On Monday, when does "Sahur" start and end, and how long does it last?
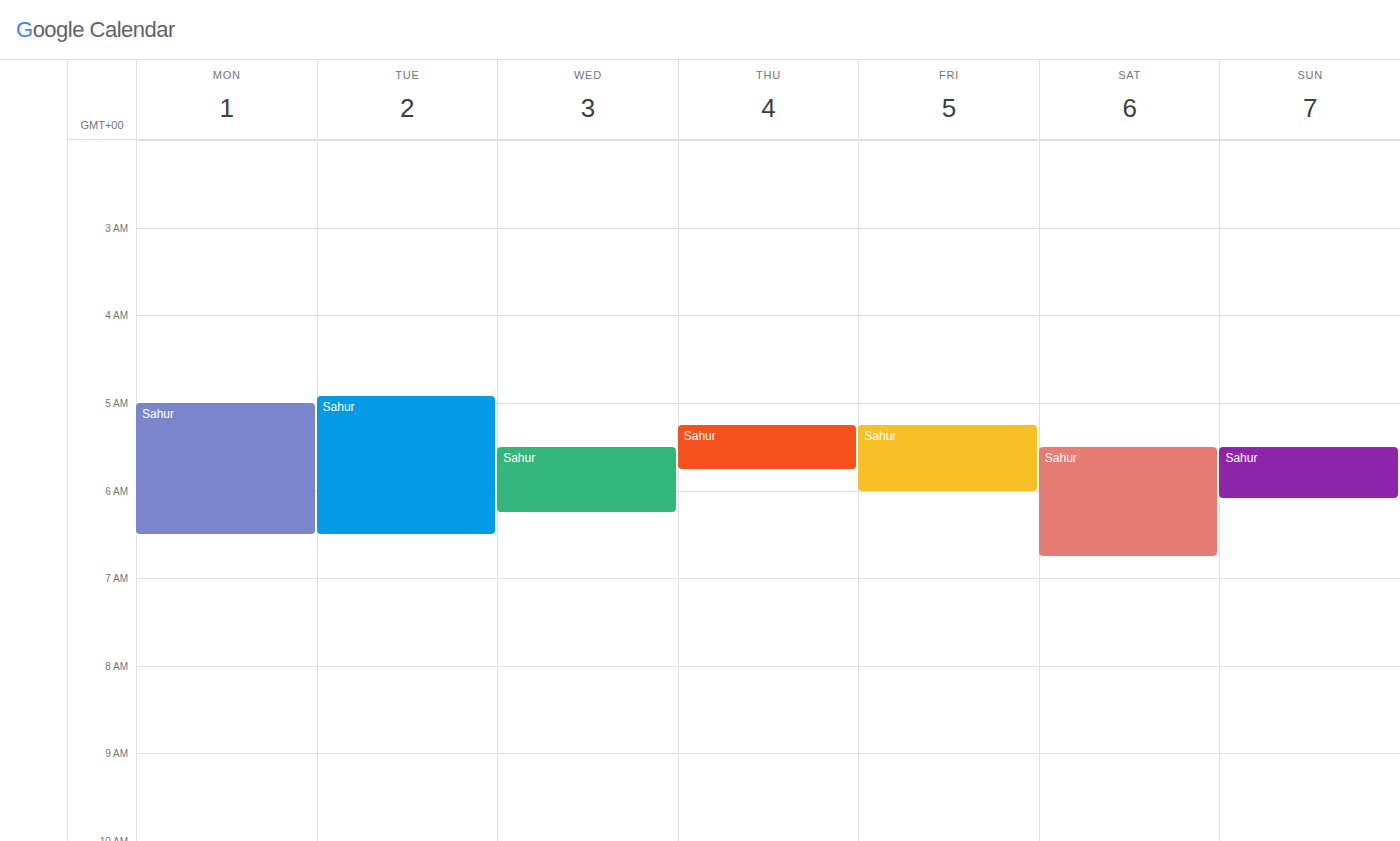
5:00 AM to 6:30 AM, 1 hour 30 minutes